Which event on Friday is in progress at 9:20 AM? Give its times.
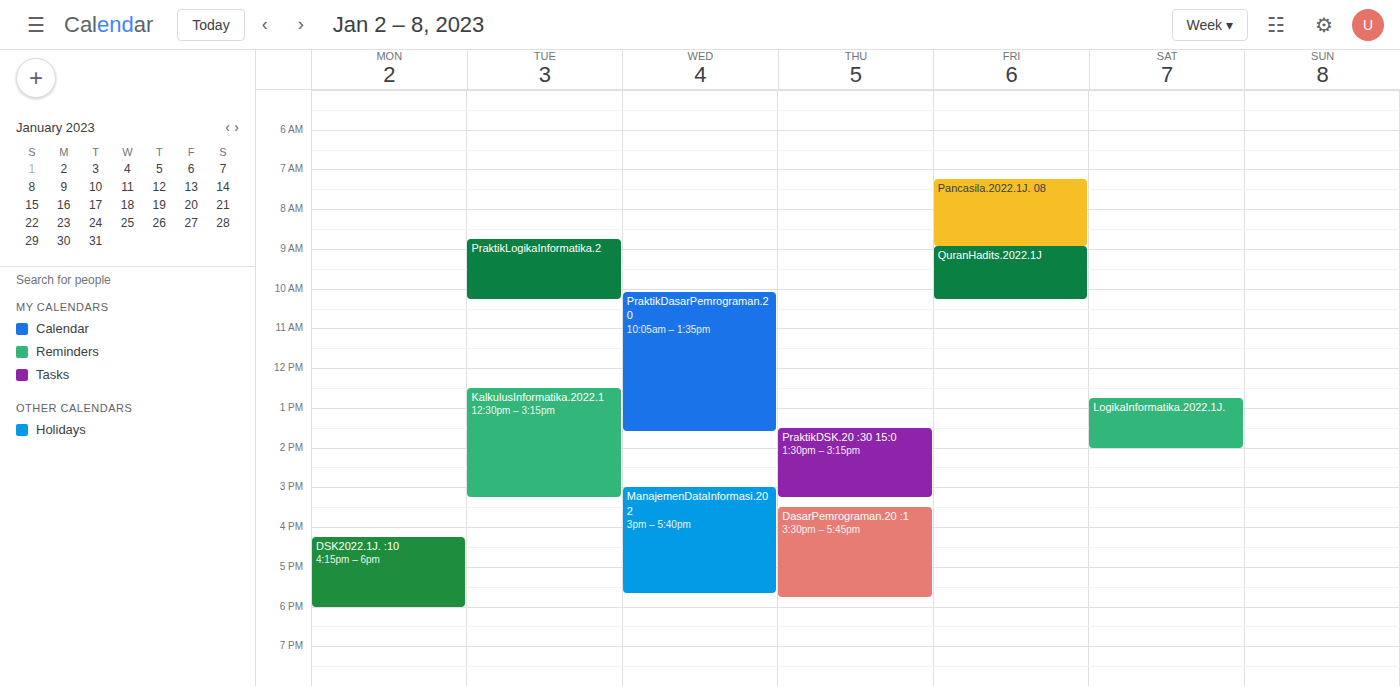
"QuranHadits.2022.1J", 8:55 AM to 10:15 AM